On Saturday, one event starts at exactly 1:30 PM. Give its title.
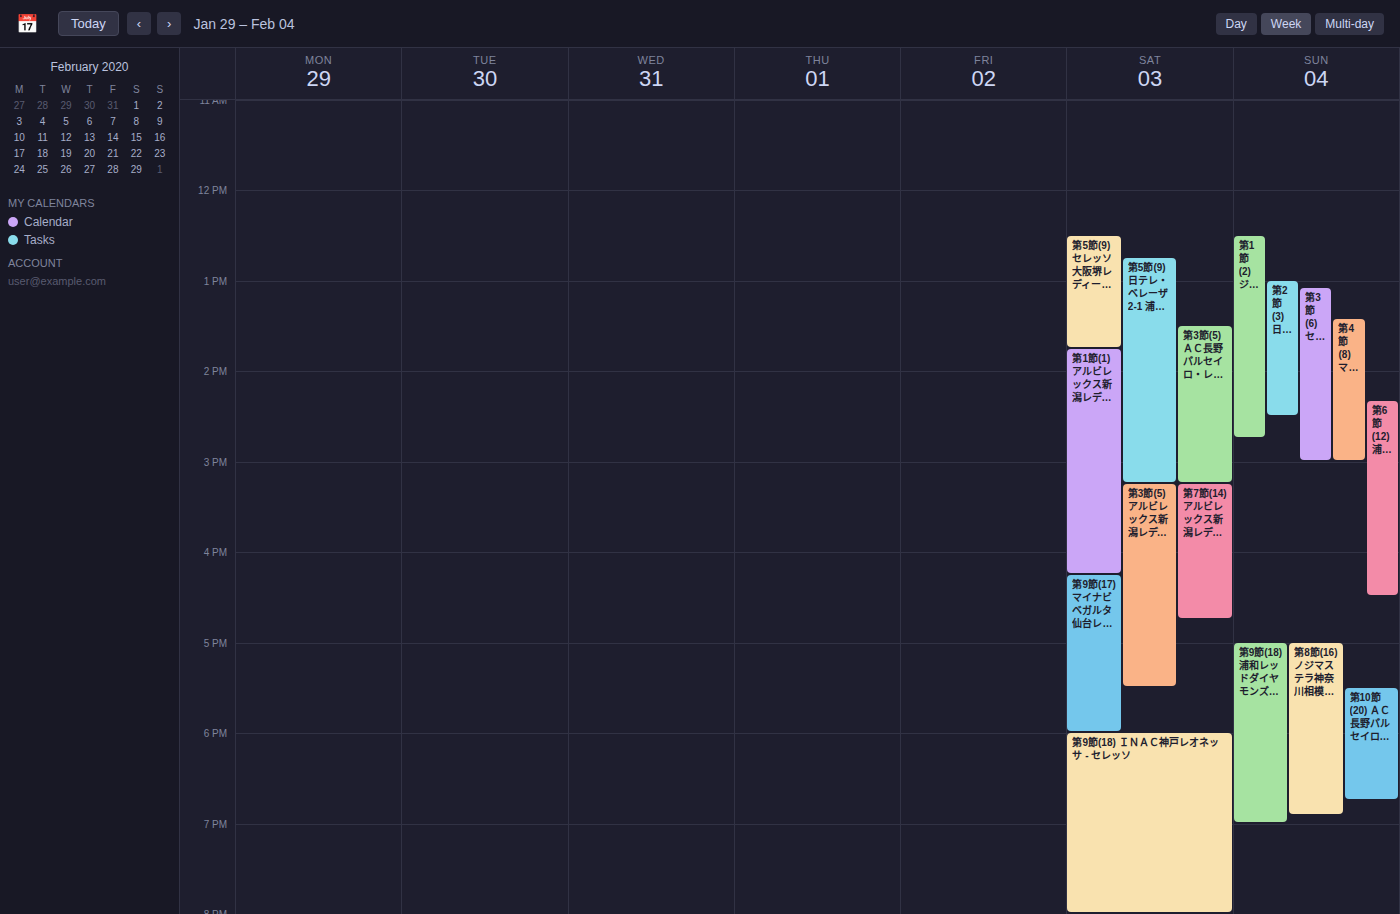
"第3節(5) ＡＣ長野パルセイロ・レディース 0-0"